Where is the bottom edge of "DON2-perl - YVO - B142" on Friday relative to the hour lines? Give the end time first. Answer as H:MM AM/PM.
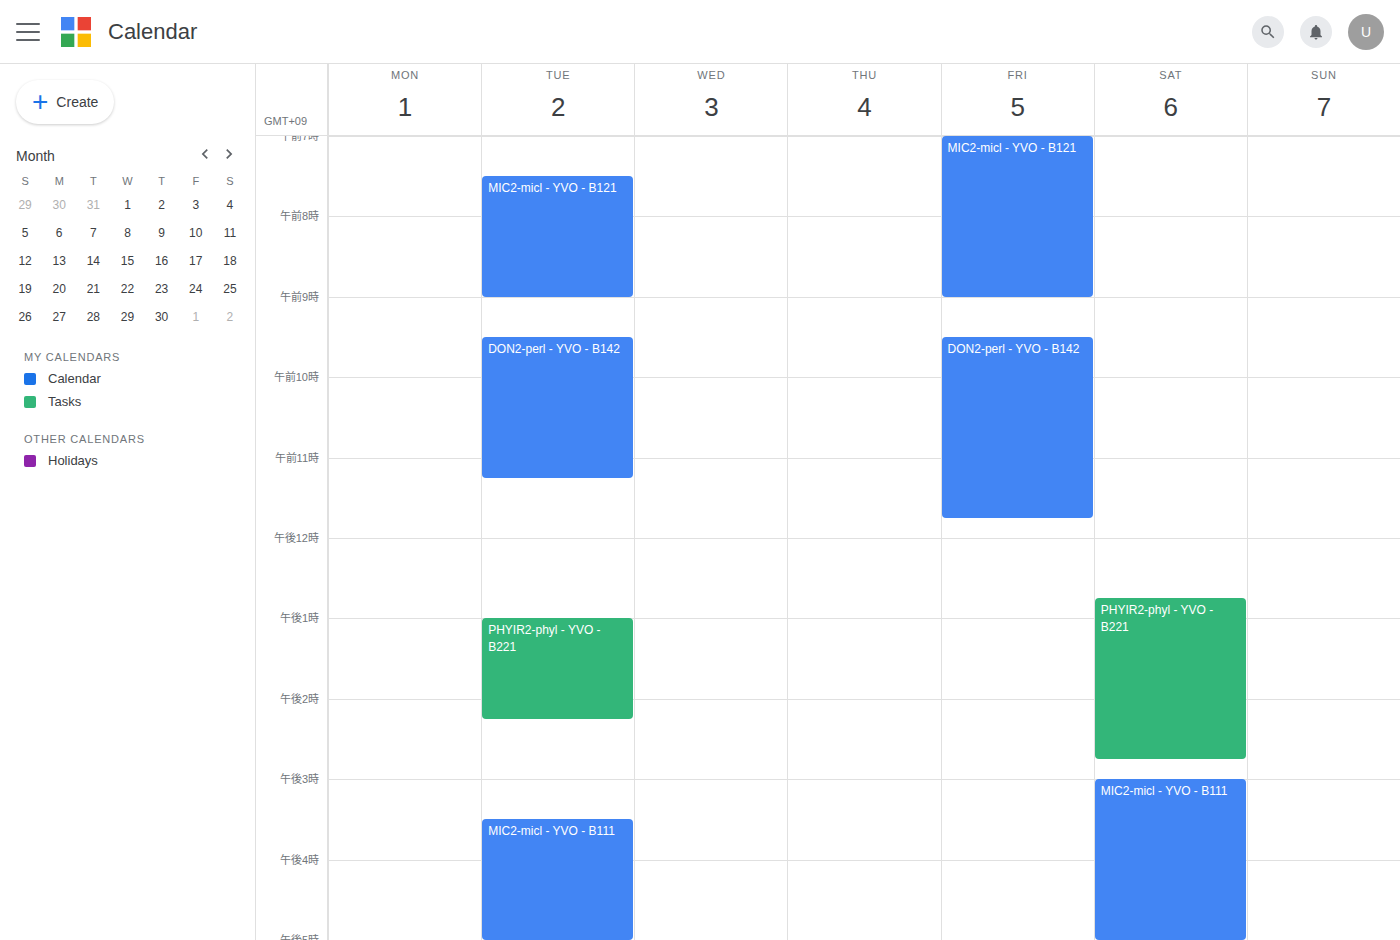
11:45 AM -- neither: three quarters of the way from the 11 AM line to the 12 PM line.